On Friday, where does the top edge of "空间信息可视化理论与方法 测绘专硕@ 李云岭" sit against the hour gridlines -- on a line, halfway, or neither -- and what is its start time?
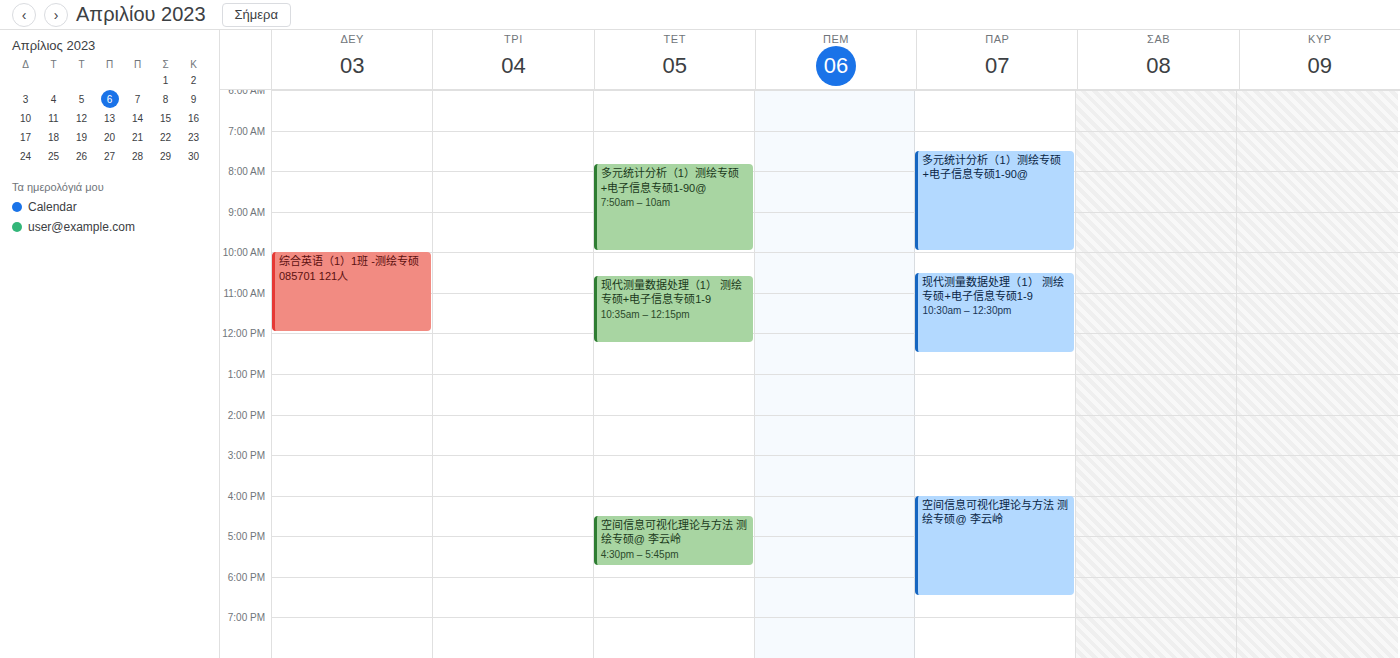
4:00 PM -- exactly on the 4 PM line.